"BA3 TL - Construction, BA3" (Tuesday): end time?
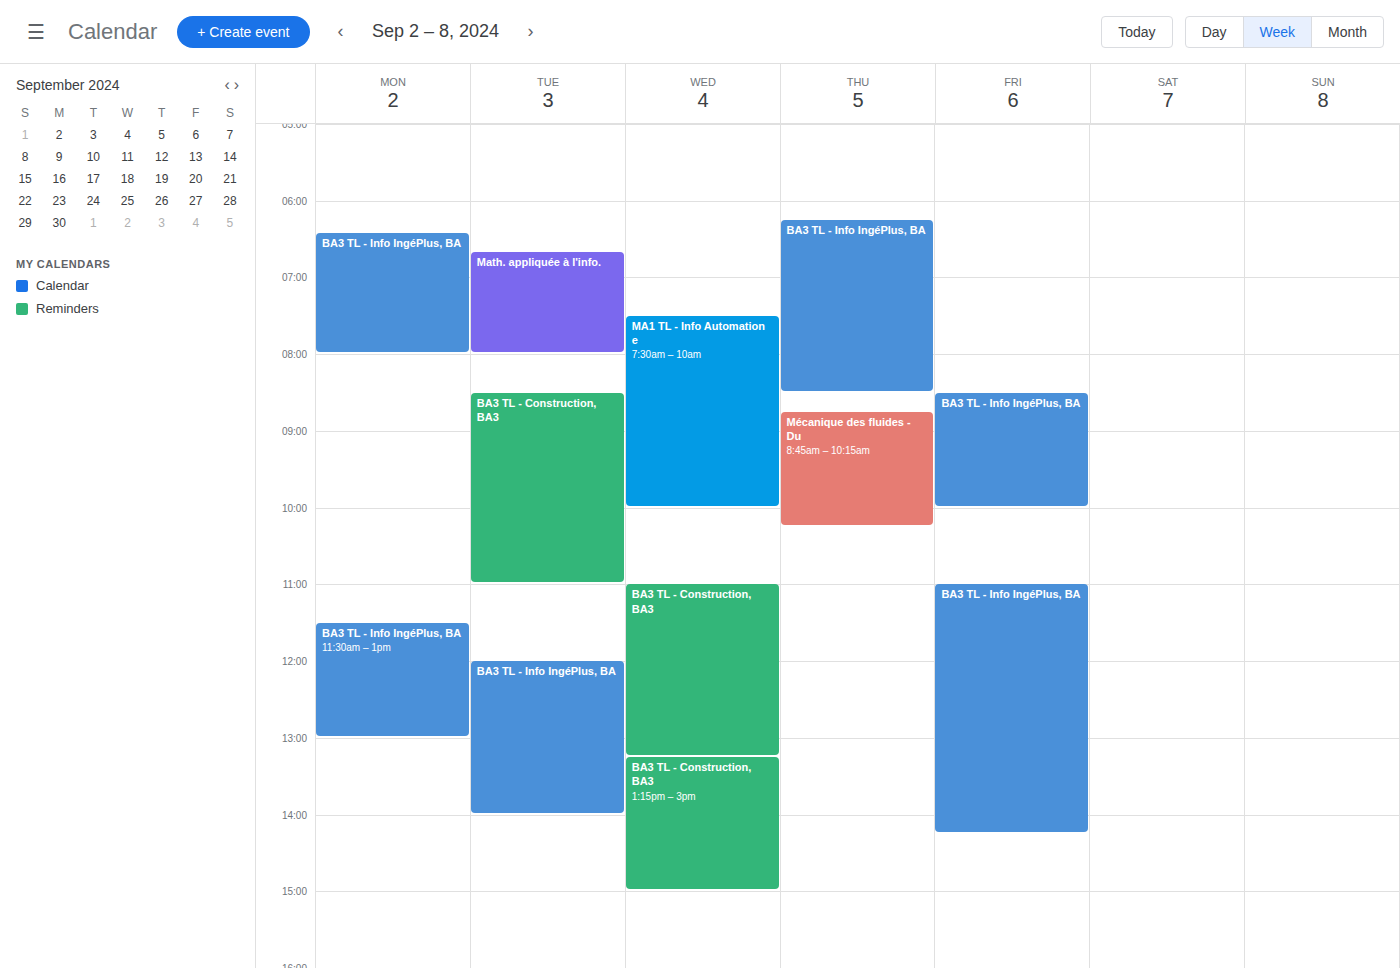
11:00 AM